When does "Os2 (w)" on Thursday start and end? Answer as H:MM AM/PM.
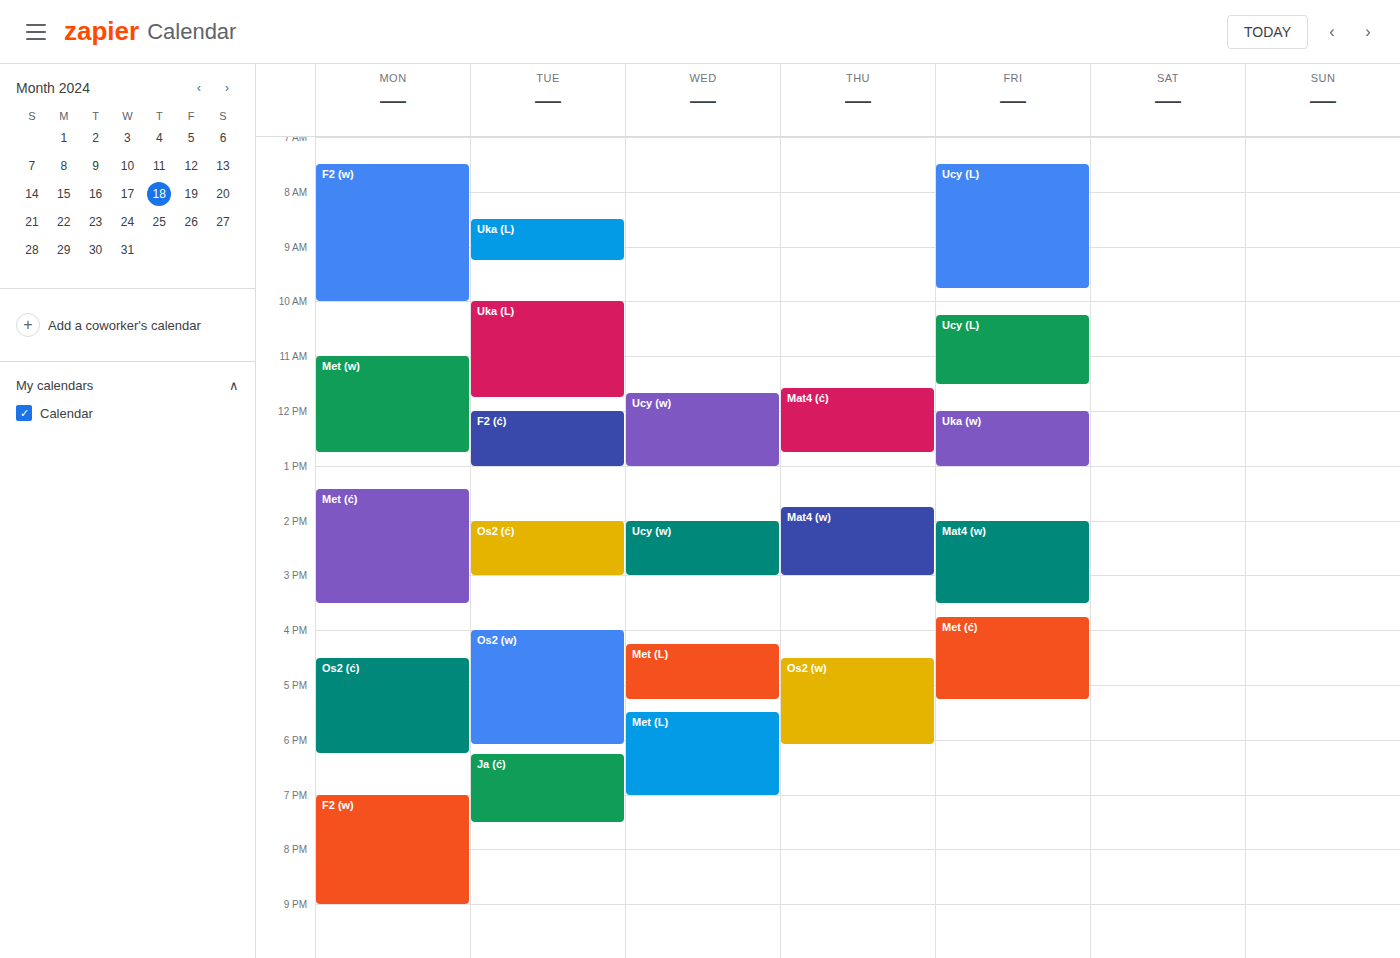
4:30 PM to 6:05 PM